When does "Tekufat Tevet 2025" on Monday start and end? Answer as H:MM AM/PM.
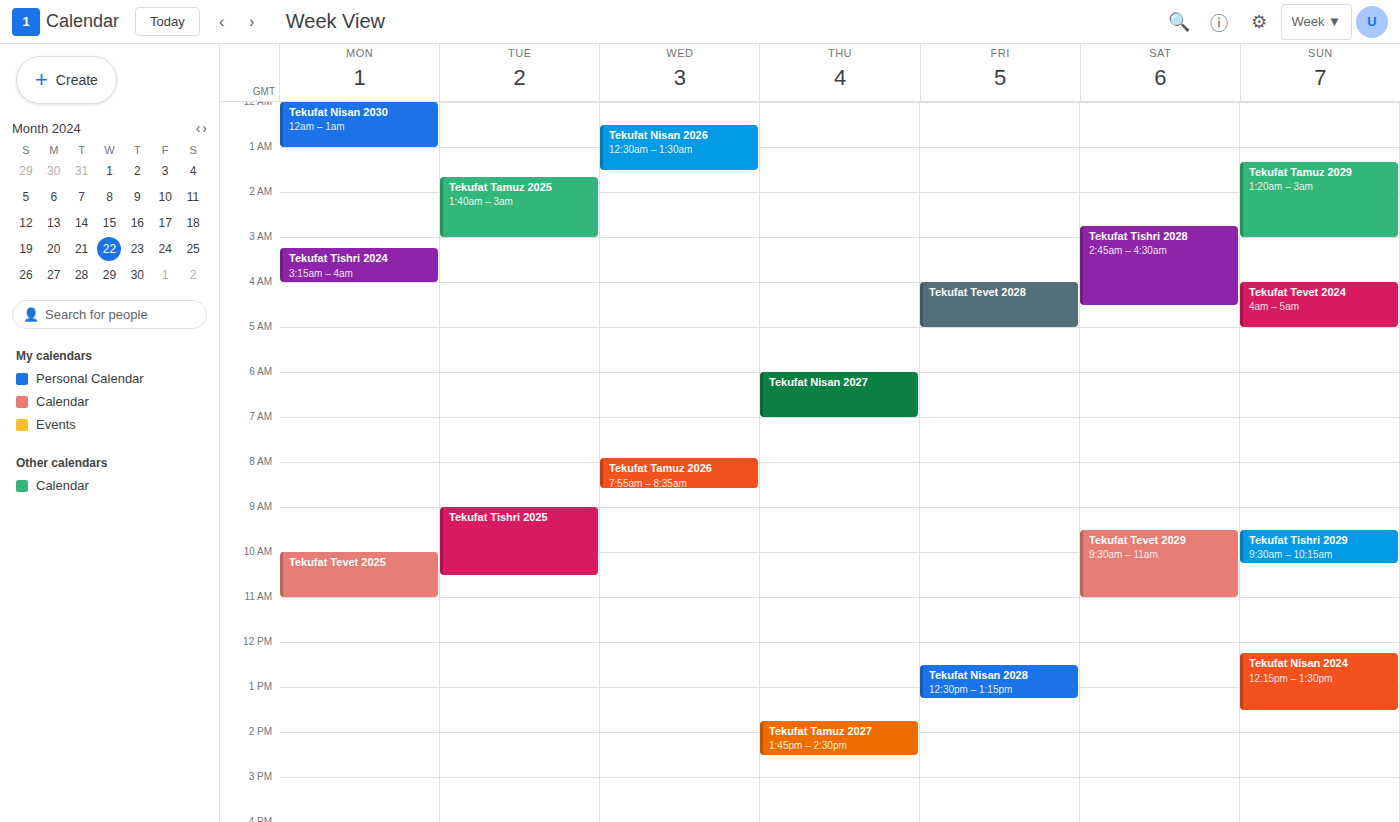
10:00 AM to 11:00 AM